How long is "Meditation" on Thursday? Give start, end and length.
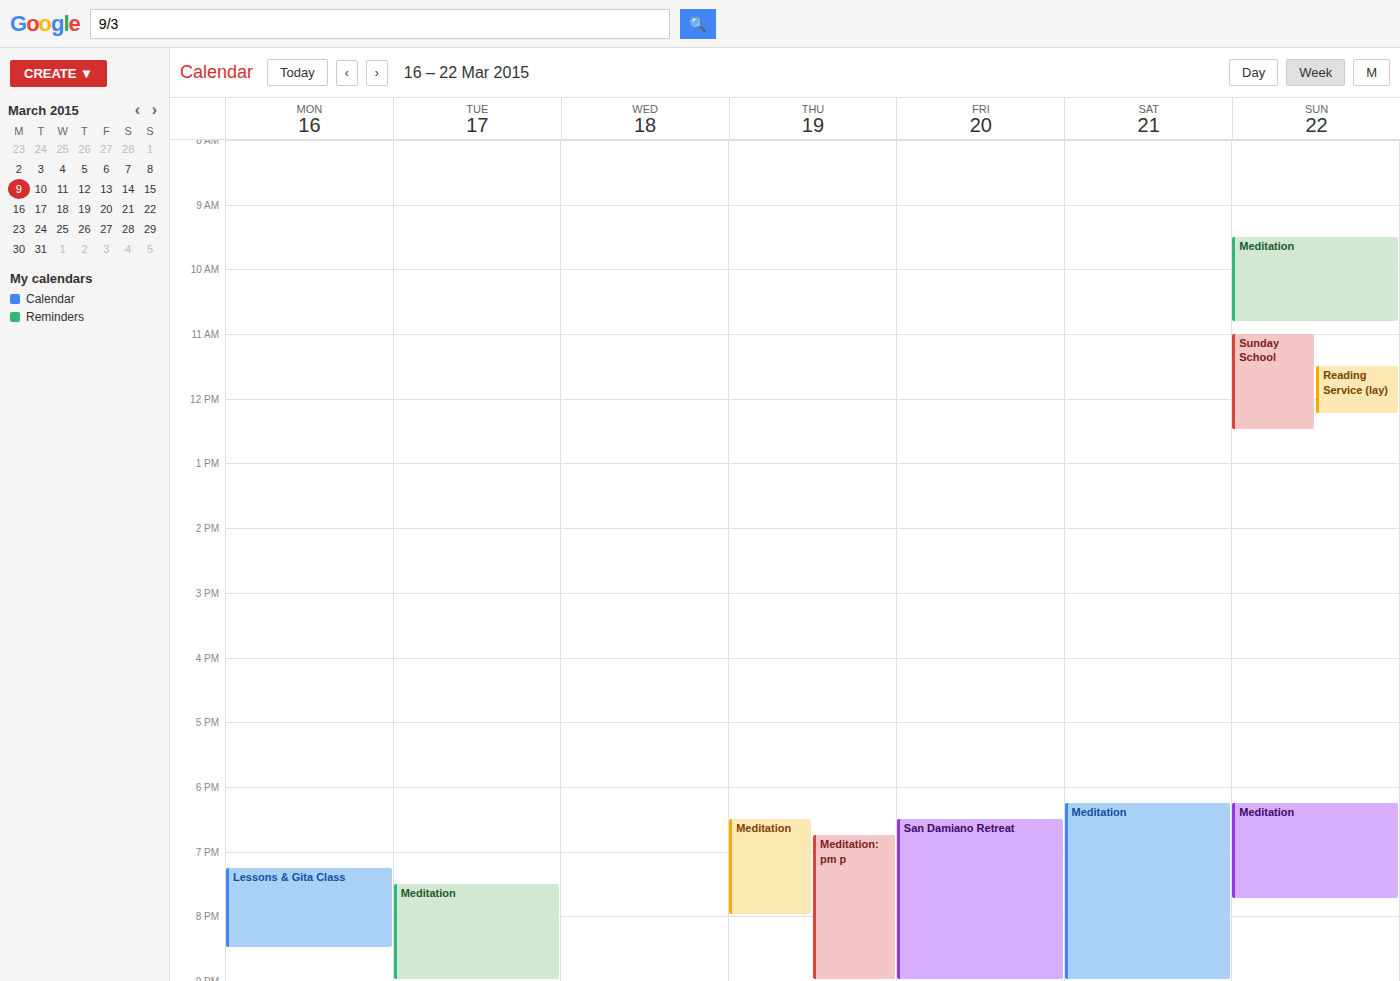
6:30 PM to 8:00 PM, 1 hour 30 minutes